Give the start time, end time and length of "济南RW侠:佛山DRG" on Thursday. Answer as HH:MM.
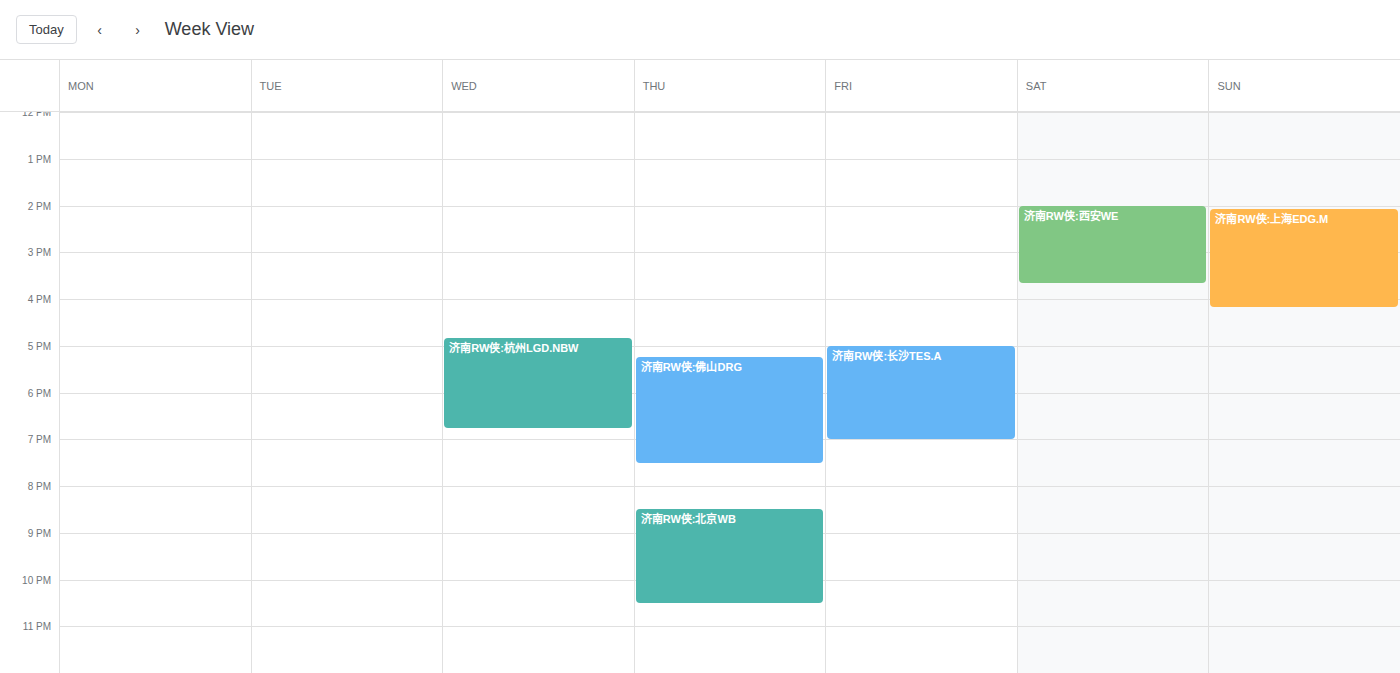
17:15 to 19:30, 2 hours 15 minutes